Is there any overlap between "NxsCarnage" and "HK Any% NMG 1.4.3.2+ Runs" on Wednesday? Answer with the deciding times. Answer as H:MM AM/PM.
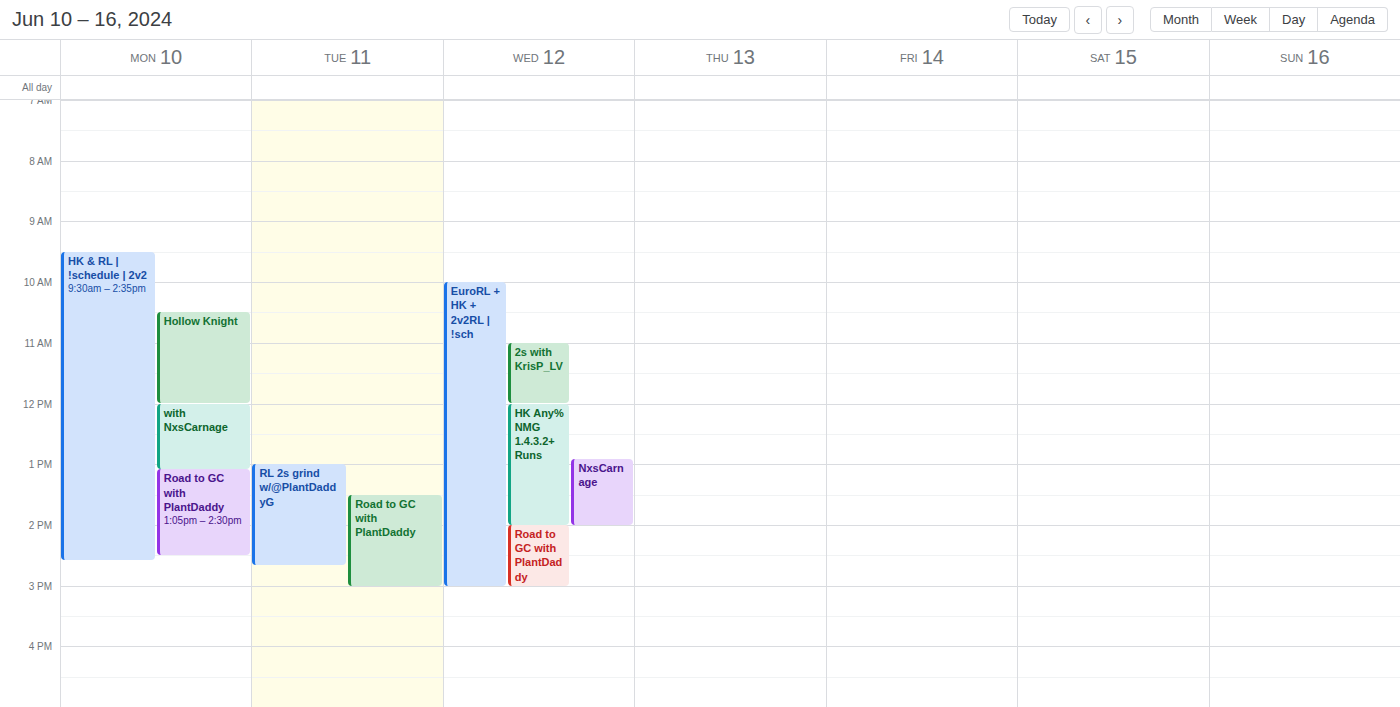
"NxsCarnage" starts at 12:55 PM, before "HK Any% NMG 1.4.3.2+ Runs" ends at 2:00 PM -- they overlap.